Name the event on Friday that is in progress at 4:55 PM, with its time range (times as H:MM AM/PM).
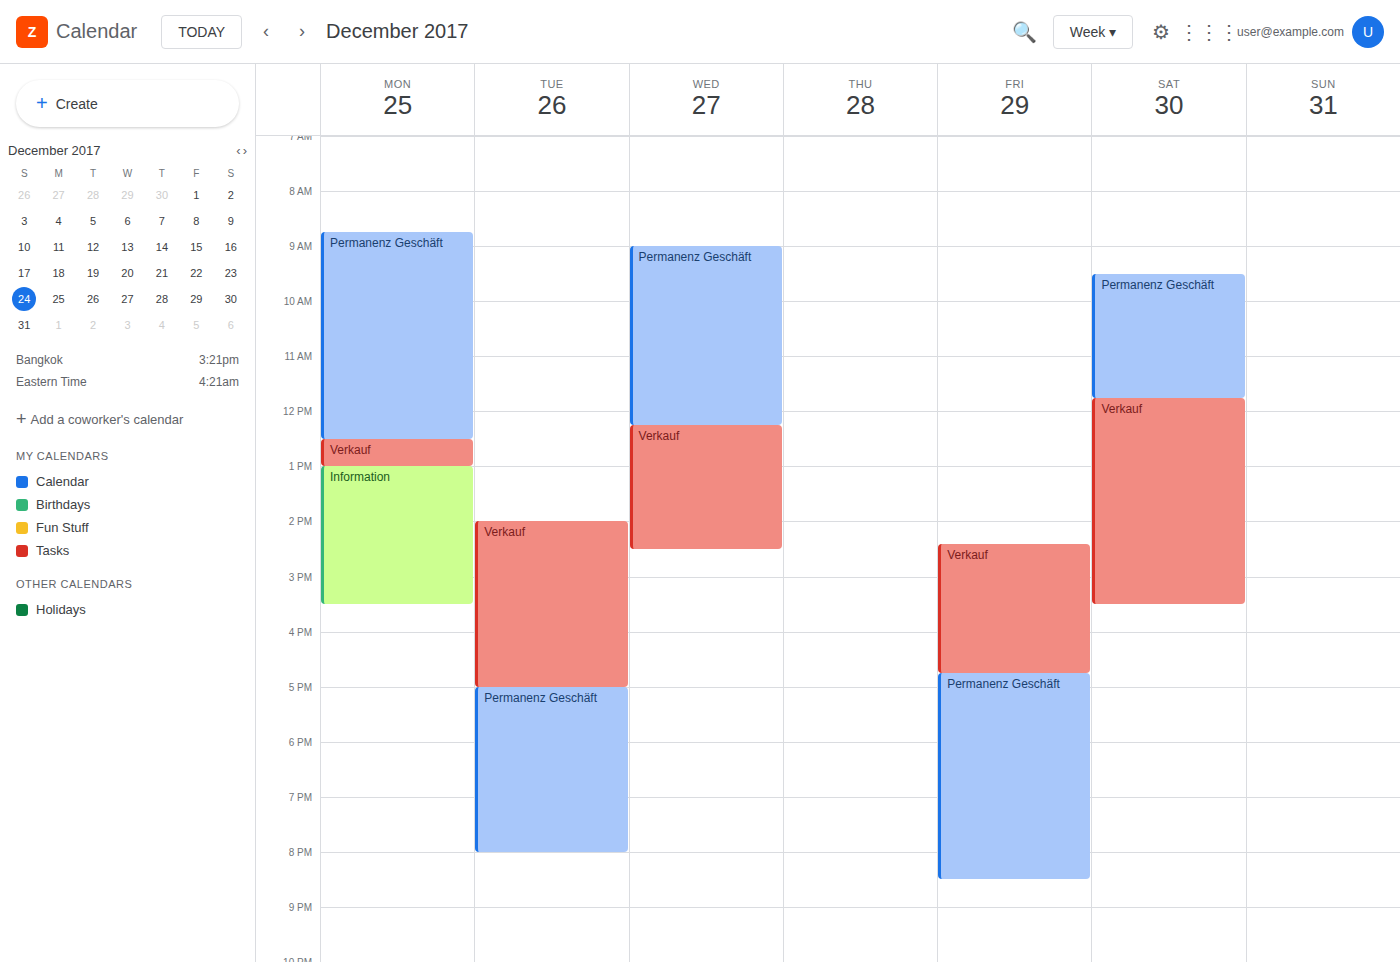
"Permanenz Geschäft", 4:45 PM to 8:30 PM